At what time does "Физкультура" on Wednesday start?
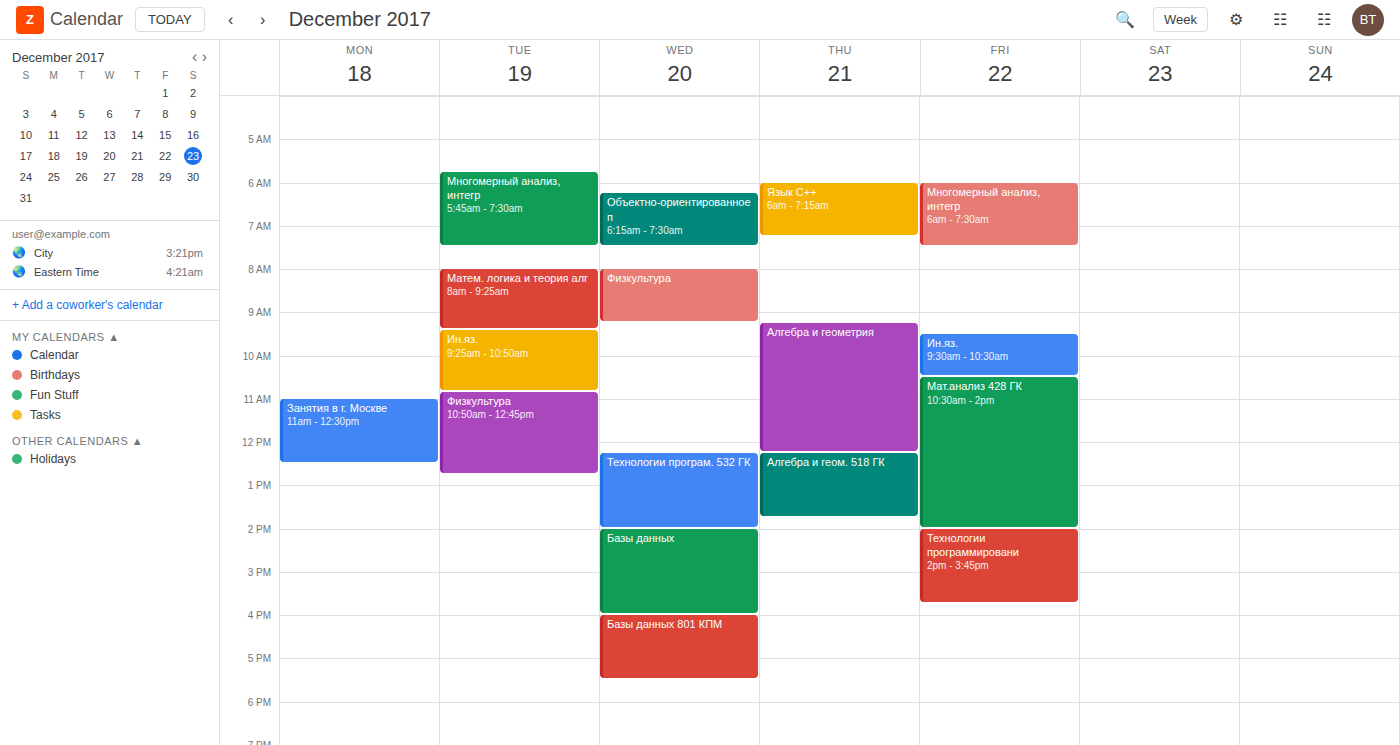
8:00 AM